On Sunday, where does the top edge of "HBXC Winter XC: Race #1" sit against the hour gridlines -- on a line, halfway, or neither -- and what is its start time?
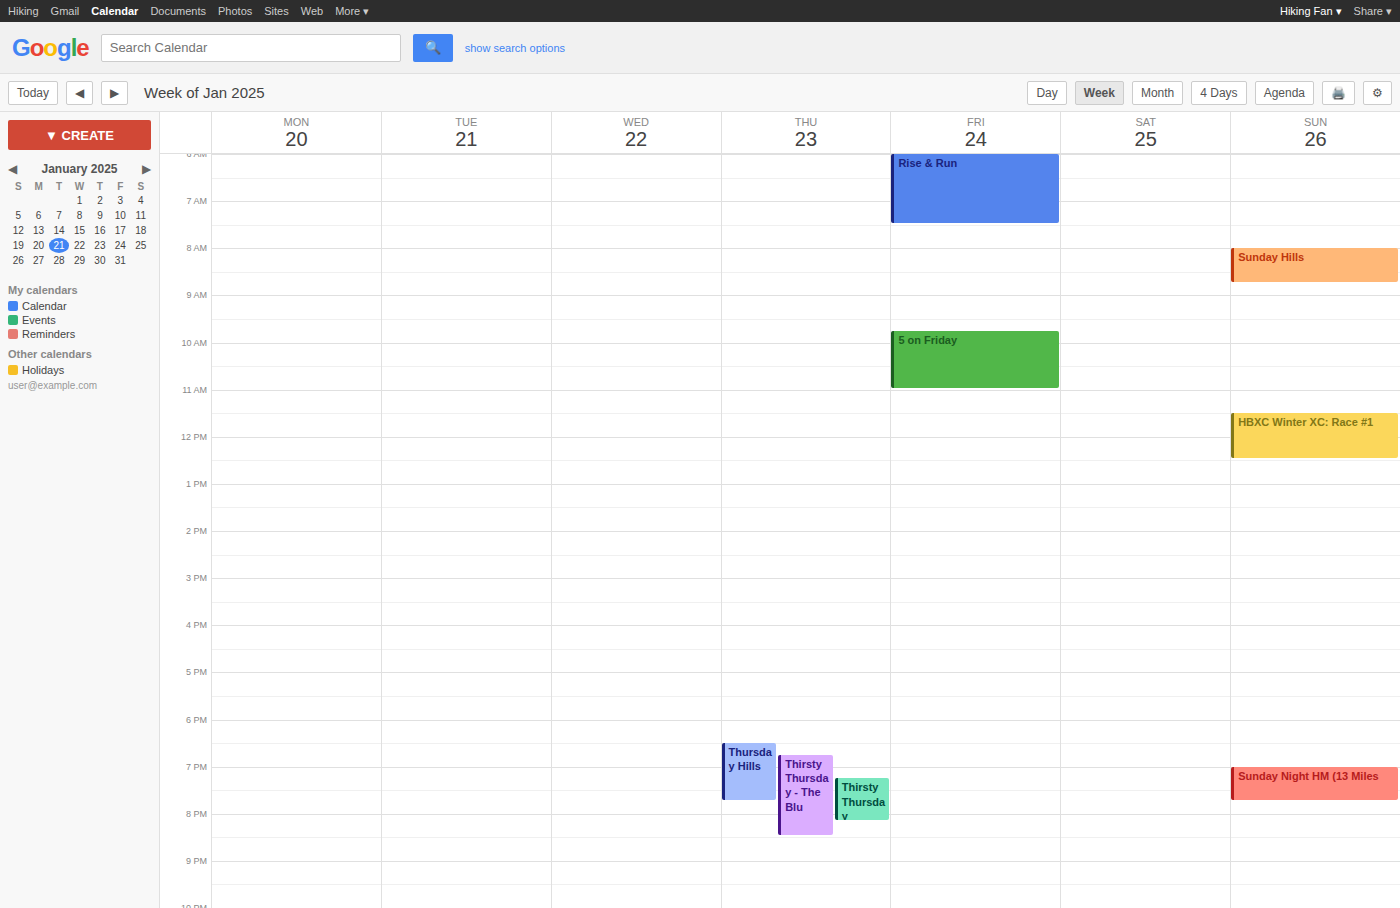
11:30 AM -- halfway between the 11 AM and 12 PM lines.